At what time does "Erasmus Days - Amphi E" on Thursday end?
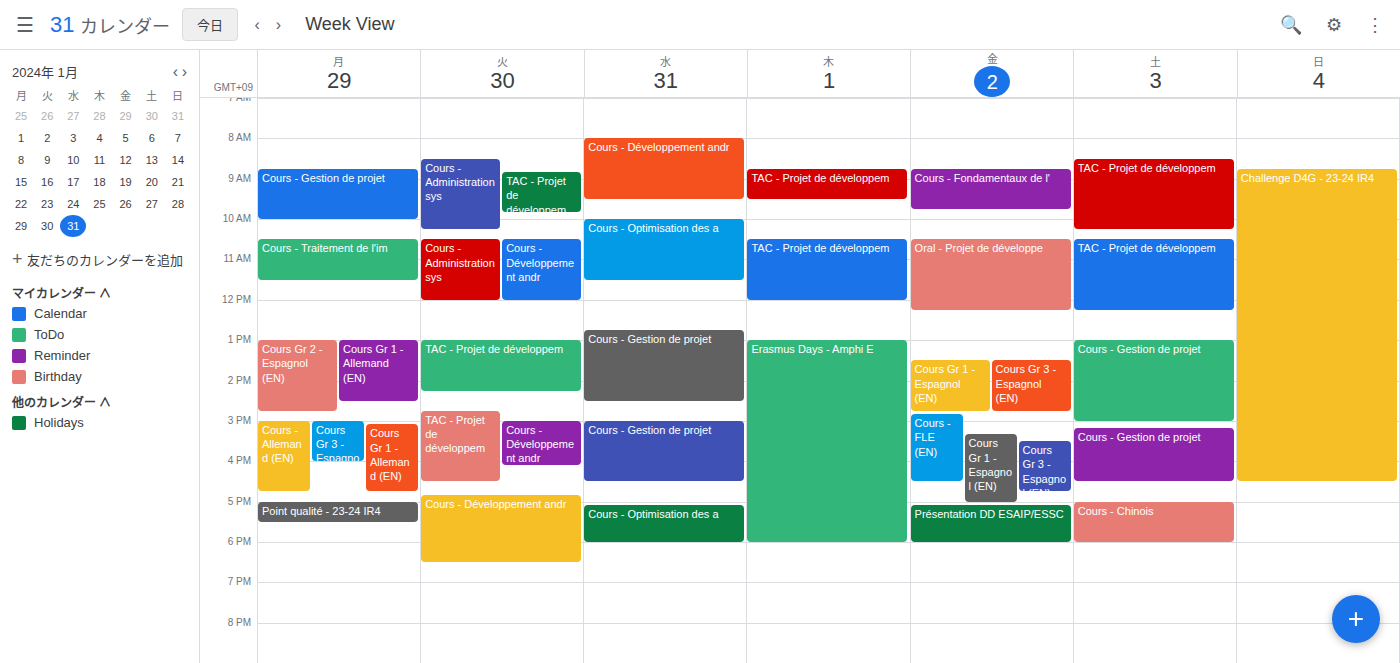
6:00 PM